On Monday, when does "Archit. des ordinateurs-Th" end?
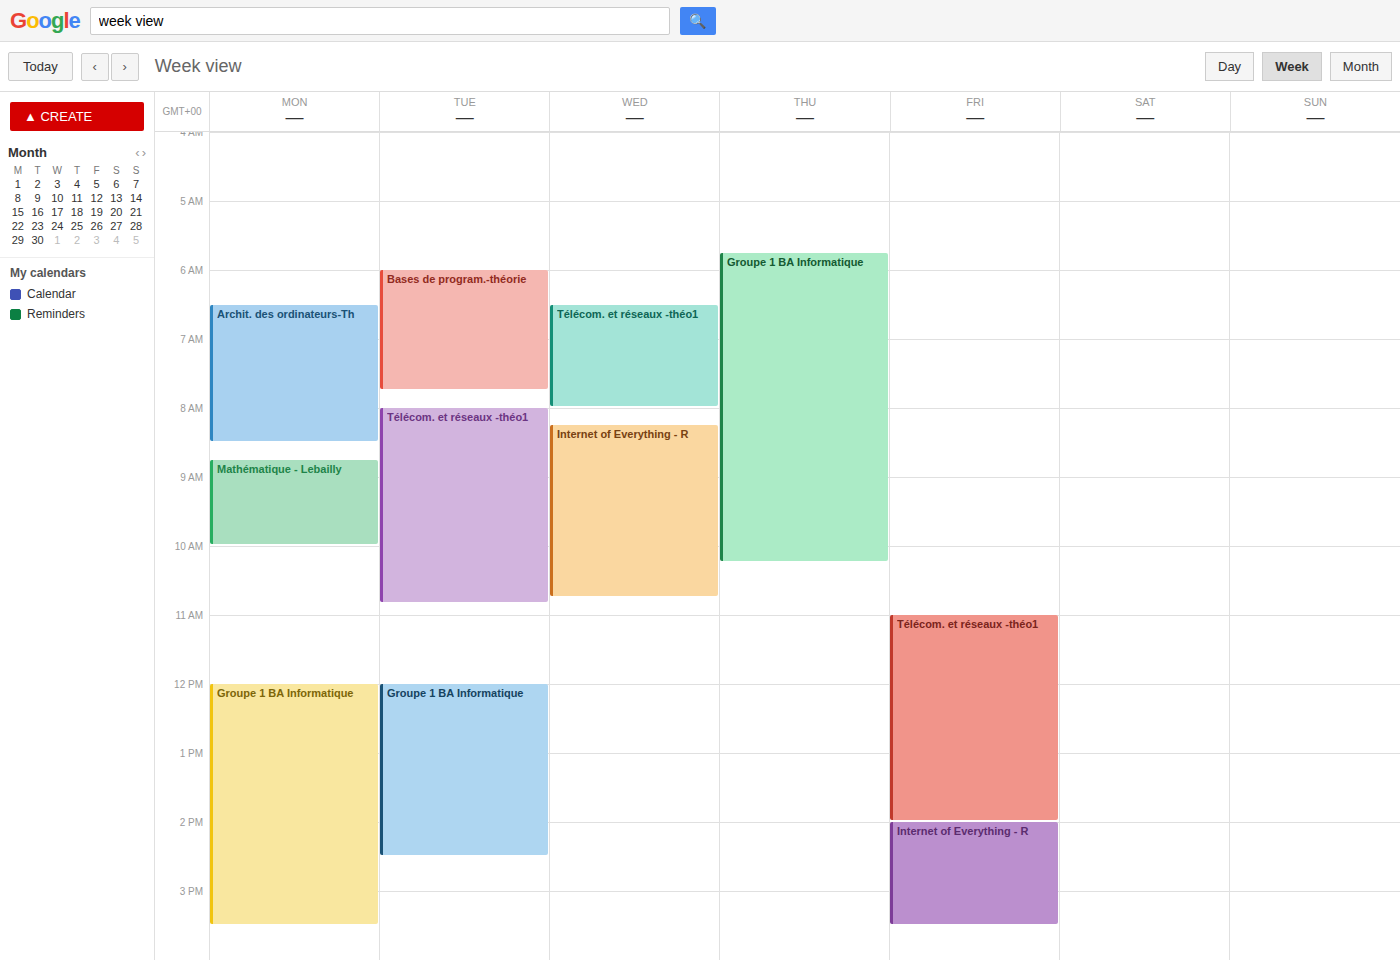
08:30